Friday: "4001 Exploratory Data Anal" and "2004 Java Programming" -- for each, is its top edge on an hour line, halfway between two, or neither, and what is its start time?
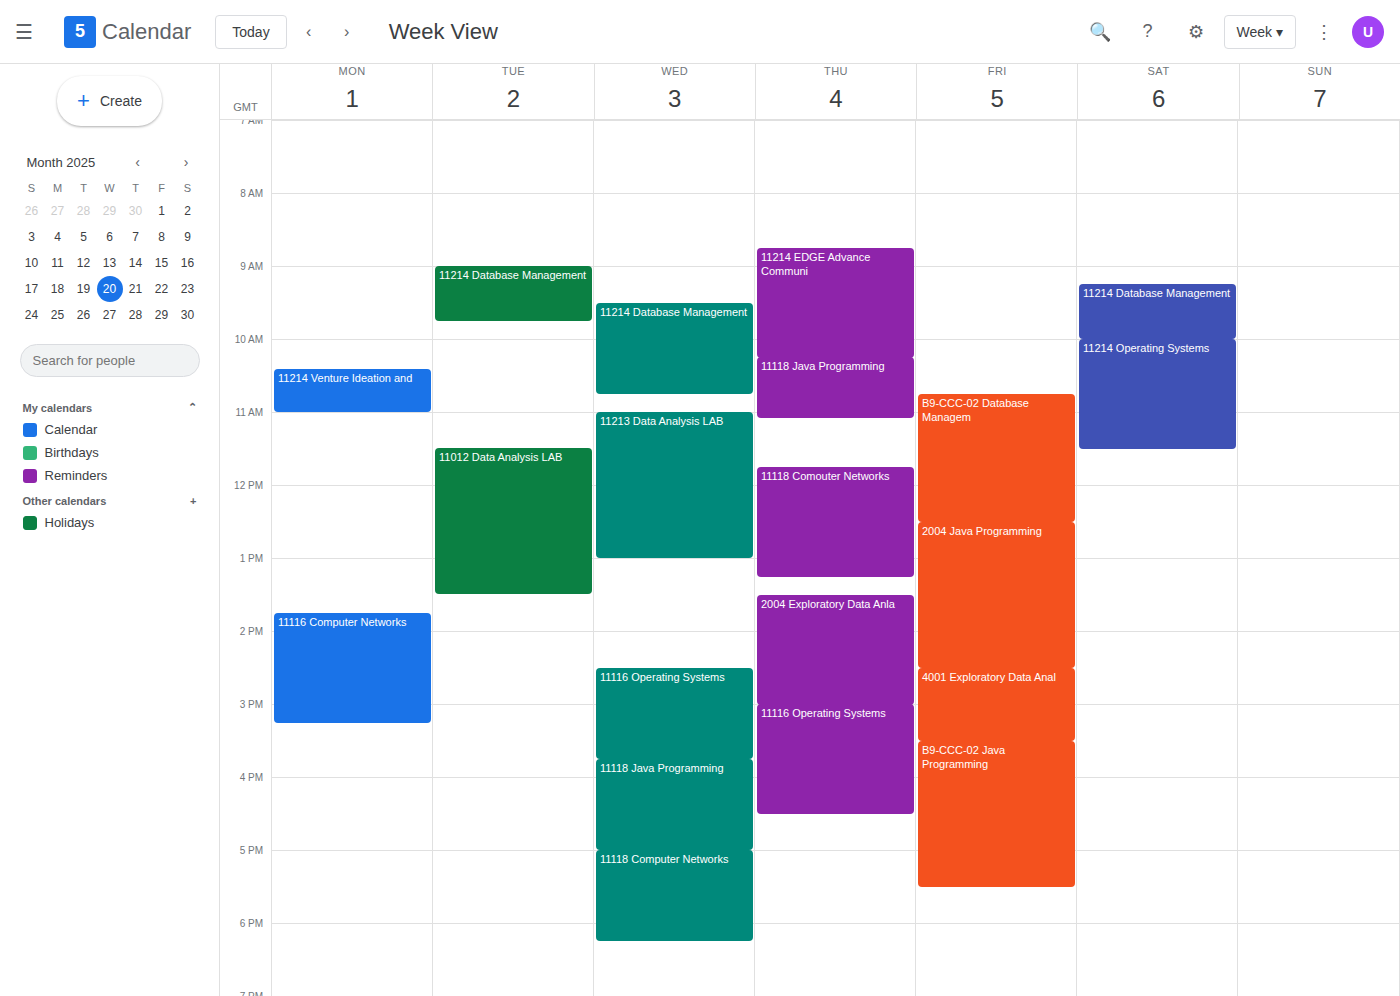
"4001 Exploratory Data Anal": 2:30 PM, halfway between the 2 PM and 3 PM lines. "2004 Java Programming": 12:30 PM, halfway between the 12 PM and 1 PM lines.